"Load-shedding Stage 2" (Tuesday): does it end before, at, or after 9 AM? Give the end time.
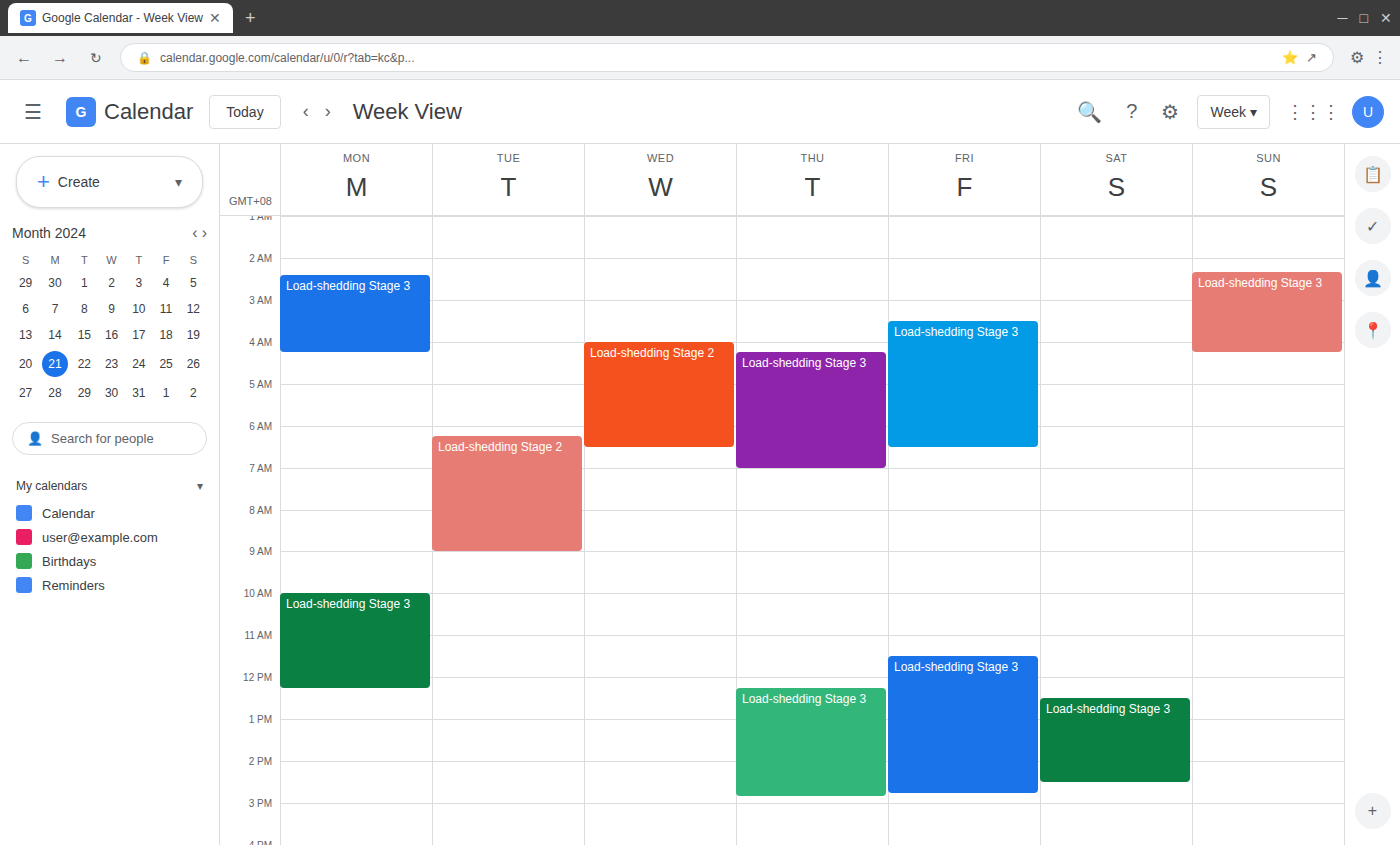
9:00 AM -- exactly at 9 AM, on the 9 AM line.